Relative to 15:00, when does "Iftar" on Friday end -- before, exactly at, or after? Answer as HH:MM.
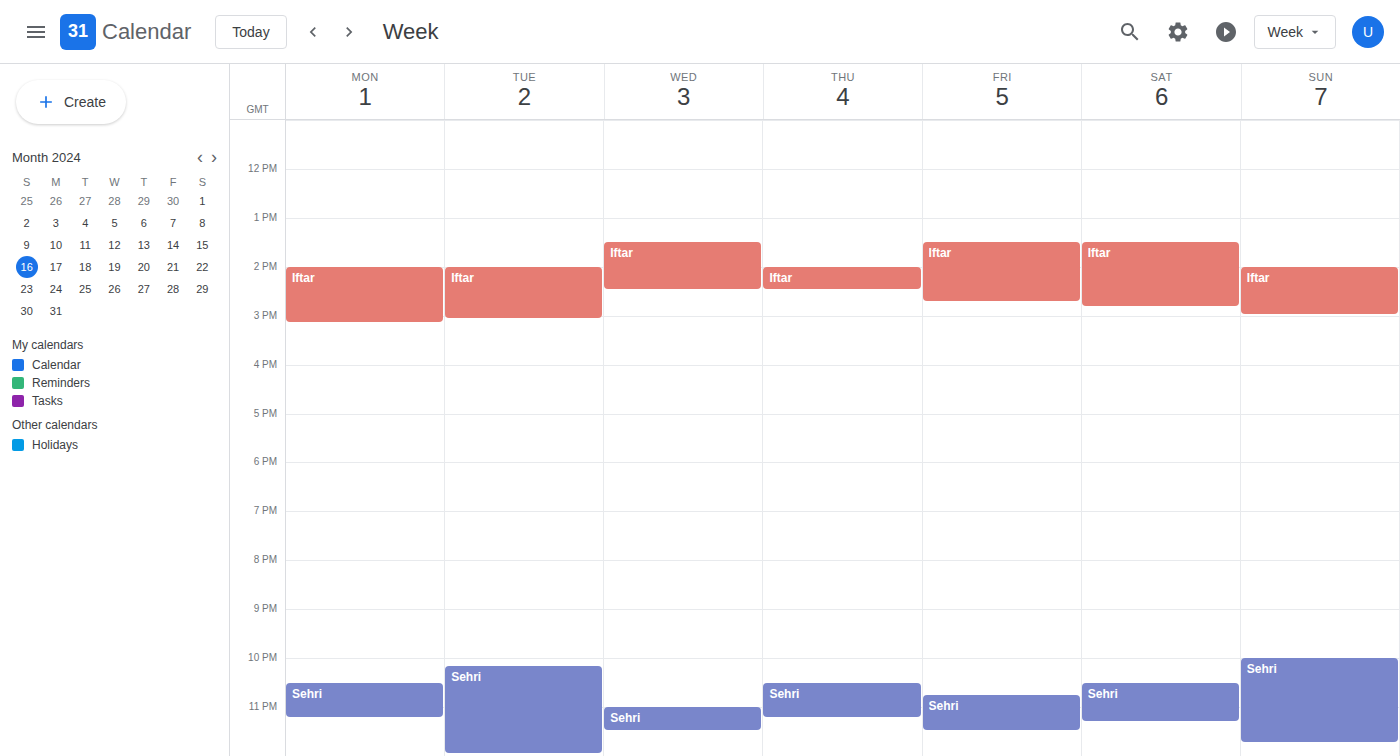
14:45 -- before 15:00, 15 minutes above the 15:00 line.